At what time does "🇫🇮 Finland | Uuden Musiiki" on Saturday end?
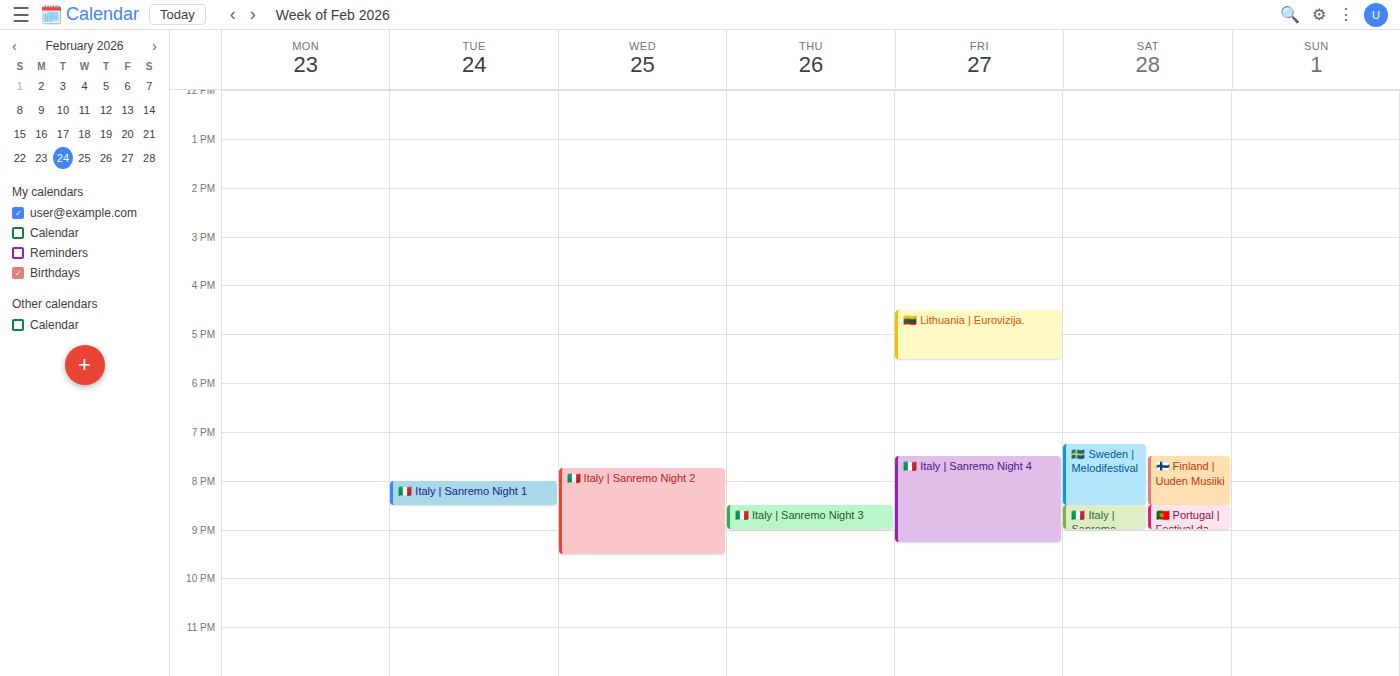
8:30 PM